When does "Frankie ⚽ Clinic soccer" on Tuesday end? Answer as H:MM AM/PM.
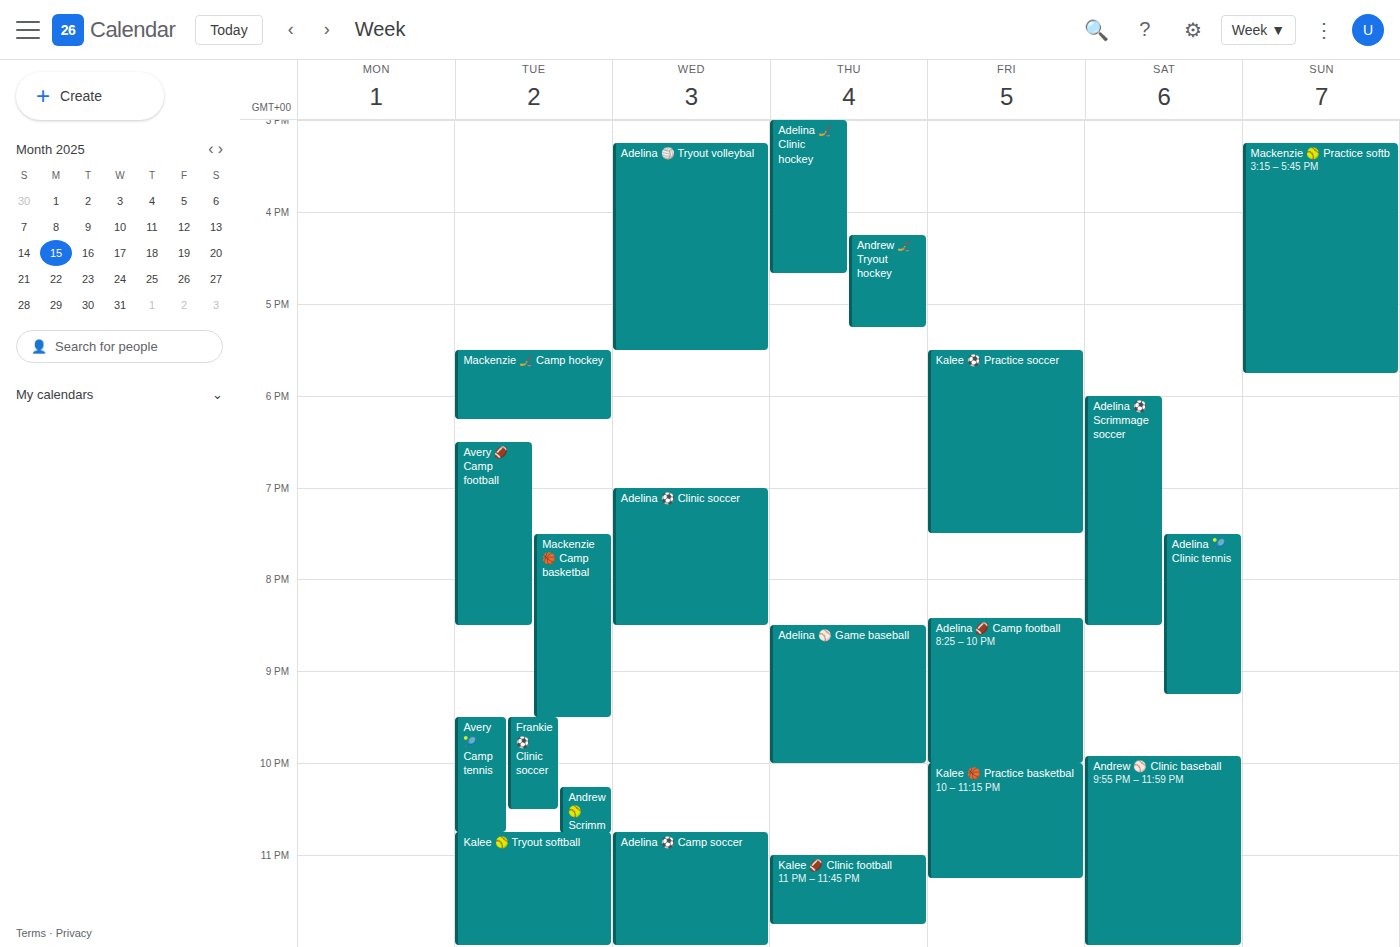
10:30 PM